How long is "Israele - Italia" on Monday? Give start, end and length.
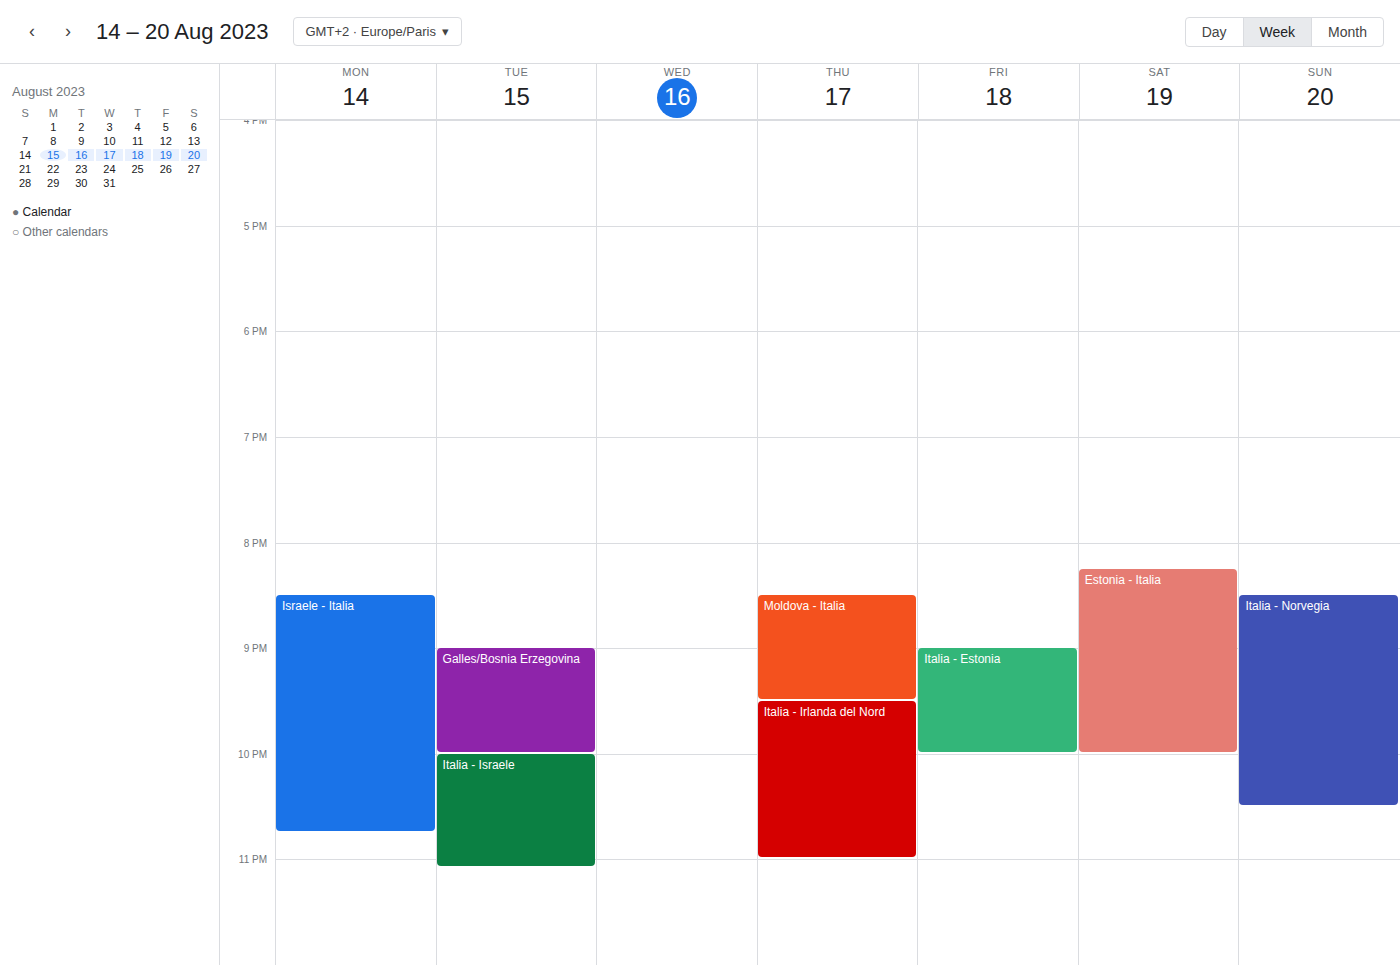
8:30 PM to 10:45 PM, 2 hours 15 minutes